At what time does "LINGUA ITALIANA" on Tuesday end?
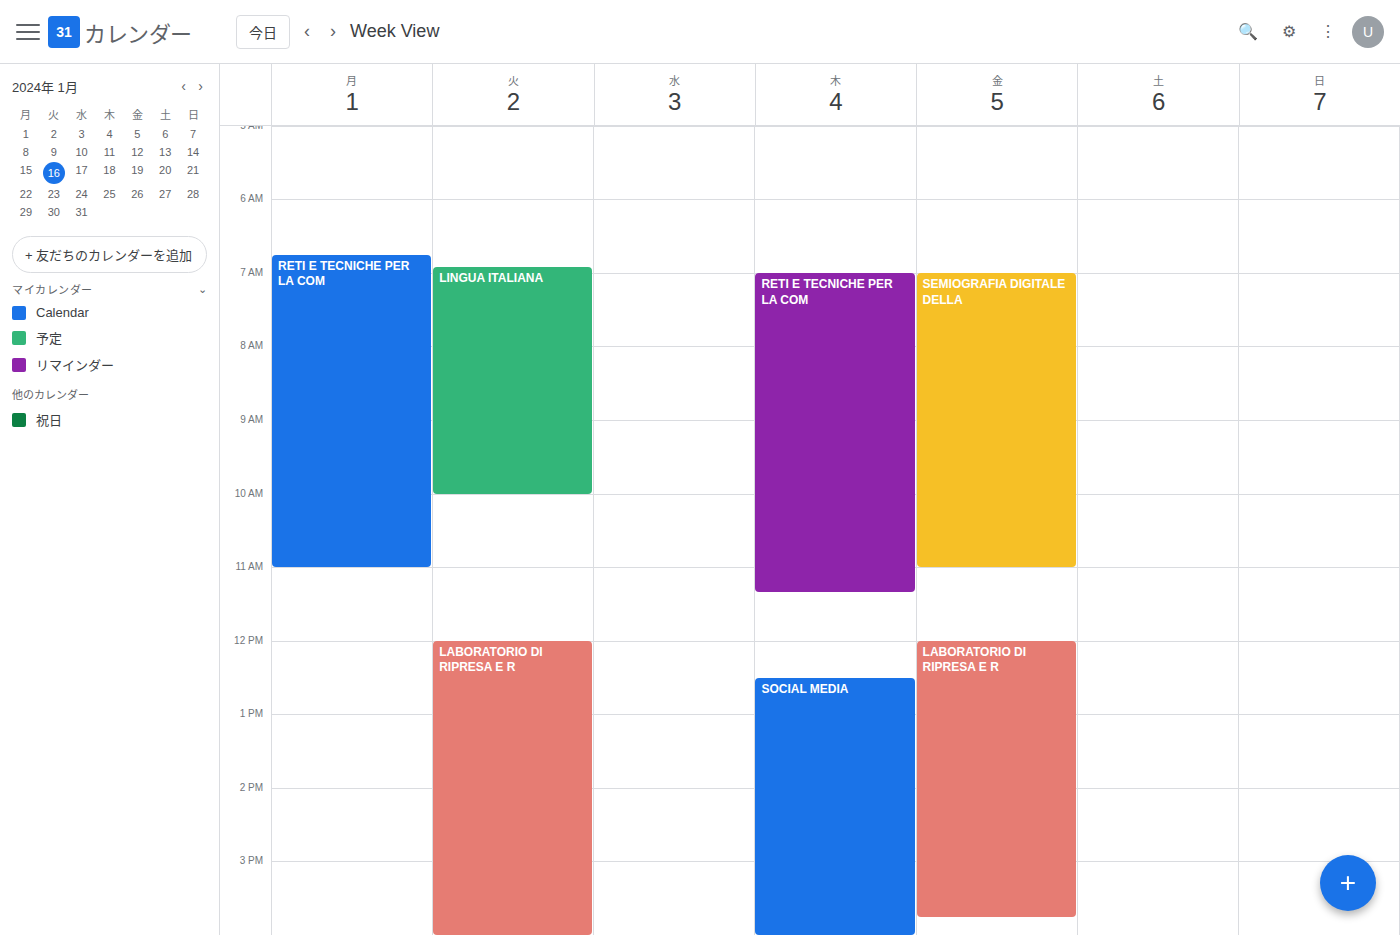
10:00